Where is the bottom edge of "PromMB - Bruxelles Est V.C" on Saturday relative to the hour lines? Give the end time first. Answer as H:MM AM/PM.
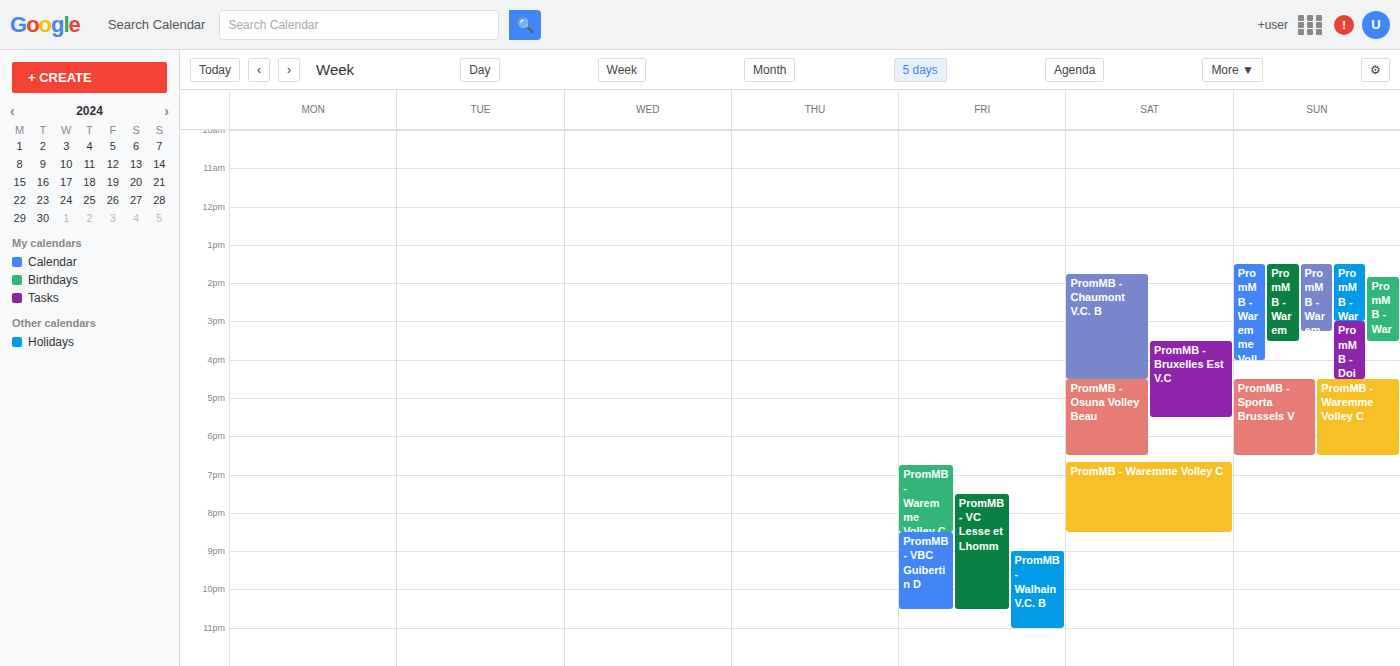
5:30 PM -- halfway between the 5 PM and 6 PM lines.